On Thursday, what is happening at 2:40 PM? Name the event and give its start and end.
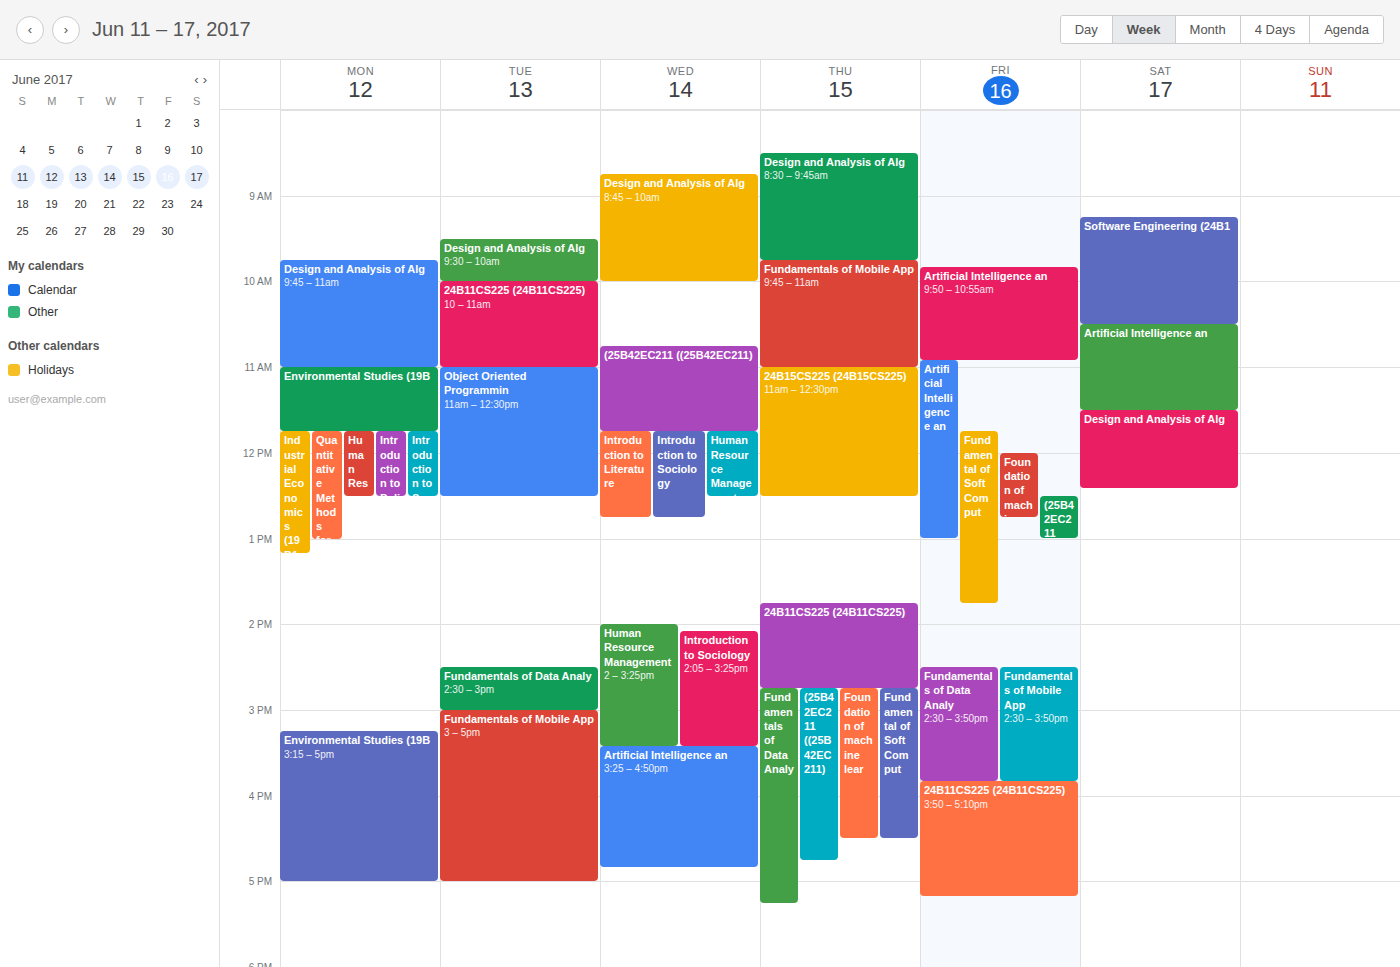
"24B11CS225 (24B11CS225)", 1:45 PM to 2:45 PM